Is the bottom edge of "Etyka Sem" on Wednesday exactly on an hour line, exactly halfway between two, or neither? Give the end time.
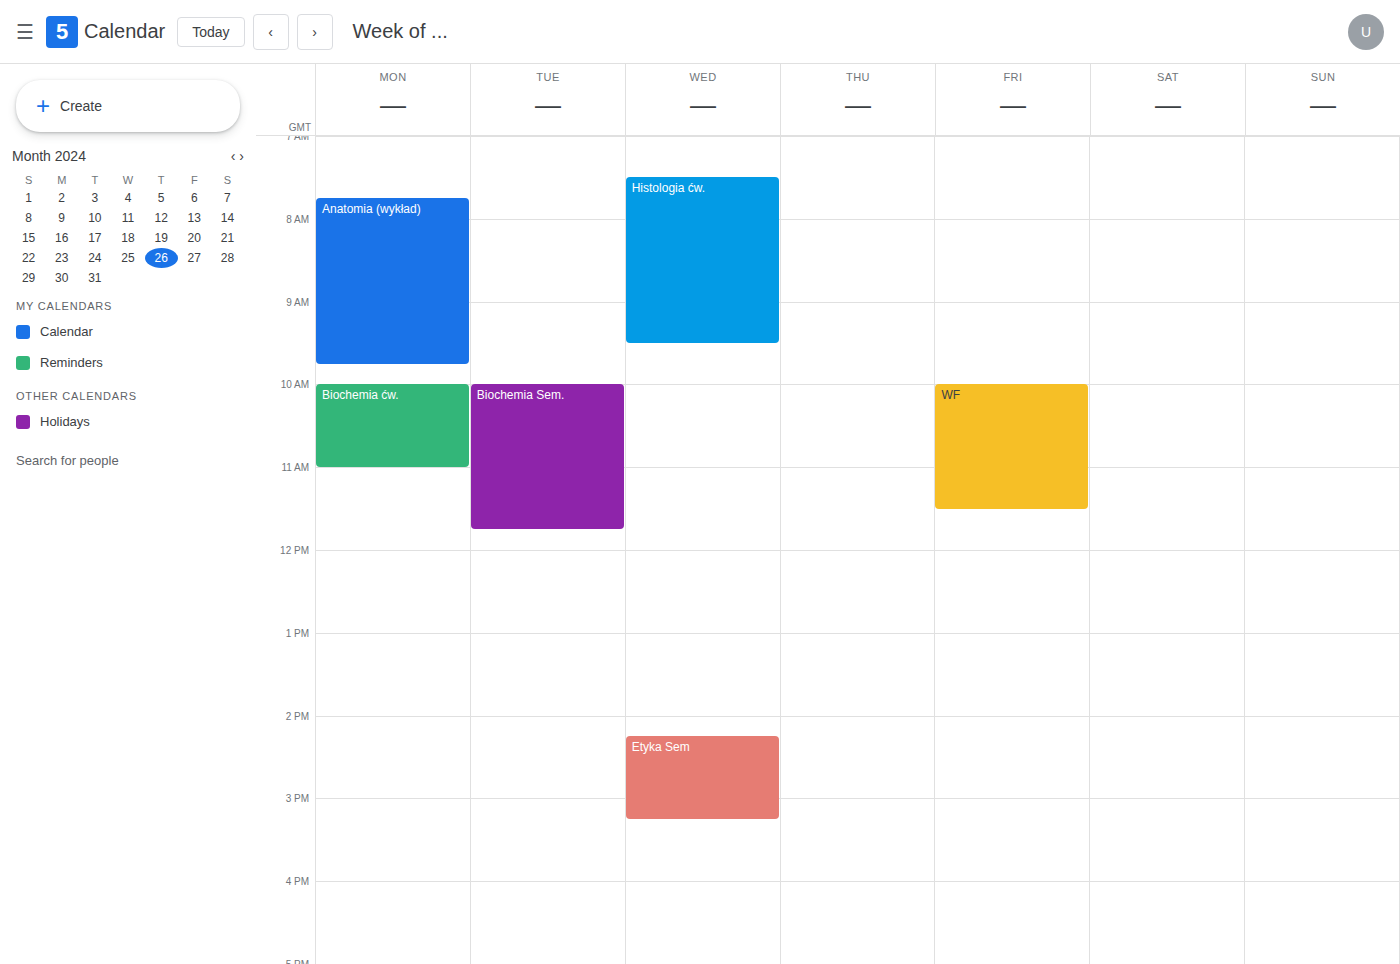
3:15 PM -- neither: a quarter of the way from the 3 PM line to the 4 PM line.